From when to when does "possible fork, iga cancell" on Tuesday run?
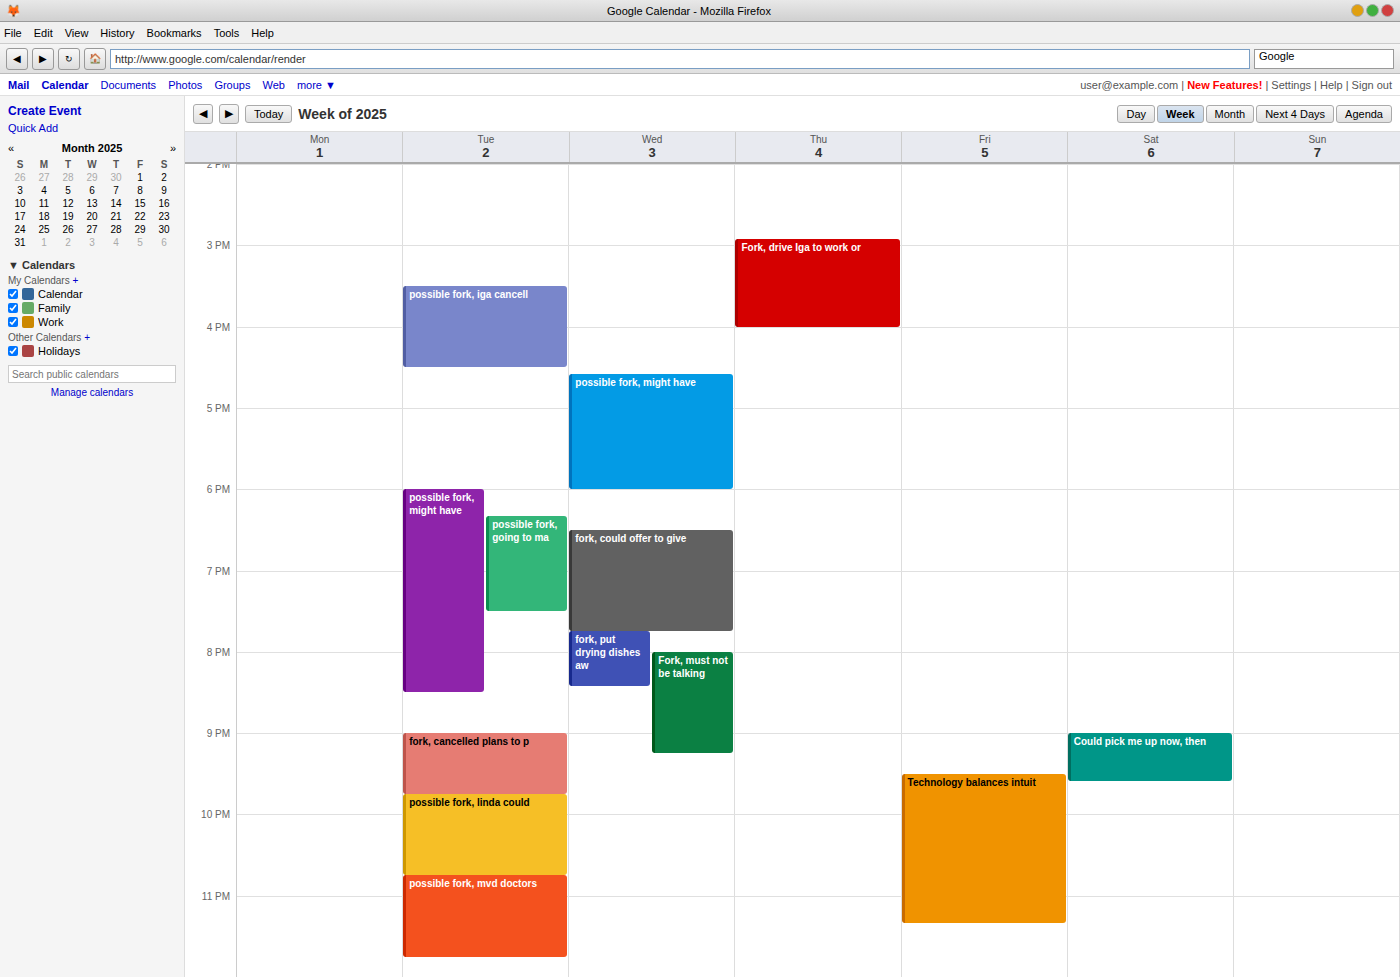
3:30 PM to 4:30 PM